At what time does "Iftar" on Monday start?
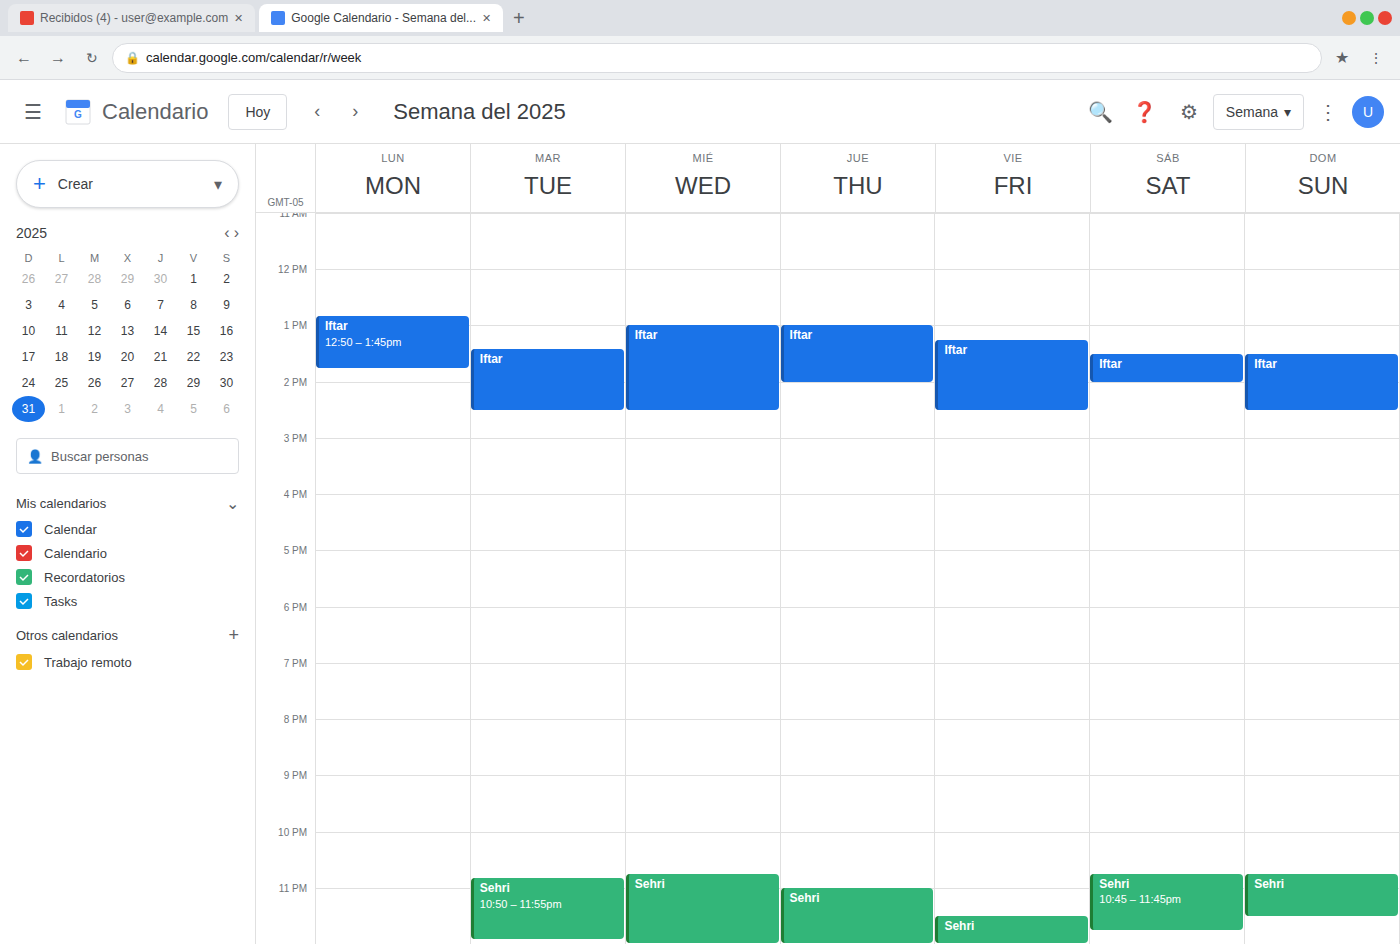
12:50 PM